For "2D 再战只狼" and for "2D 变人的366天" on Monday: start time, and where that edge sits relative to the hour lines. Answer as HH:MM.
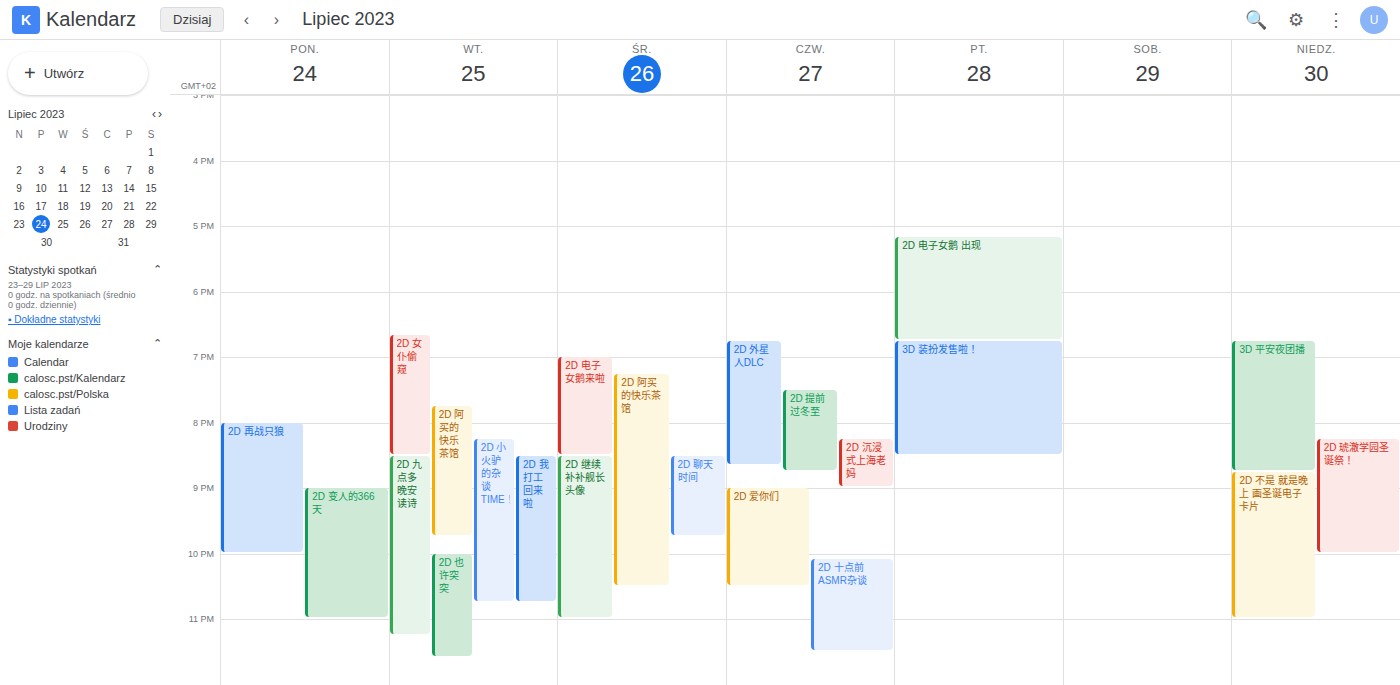
"2D 再战只狼": 20:00, exactly on the 20:00 line. "2D 变人的366天": 21:00, exactly on the 21:00 line.